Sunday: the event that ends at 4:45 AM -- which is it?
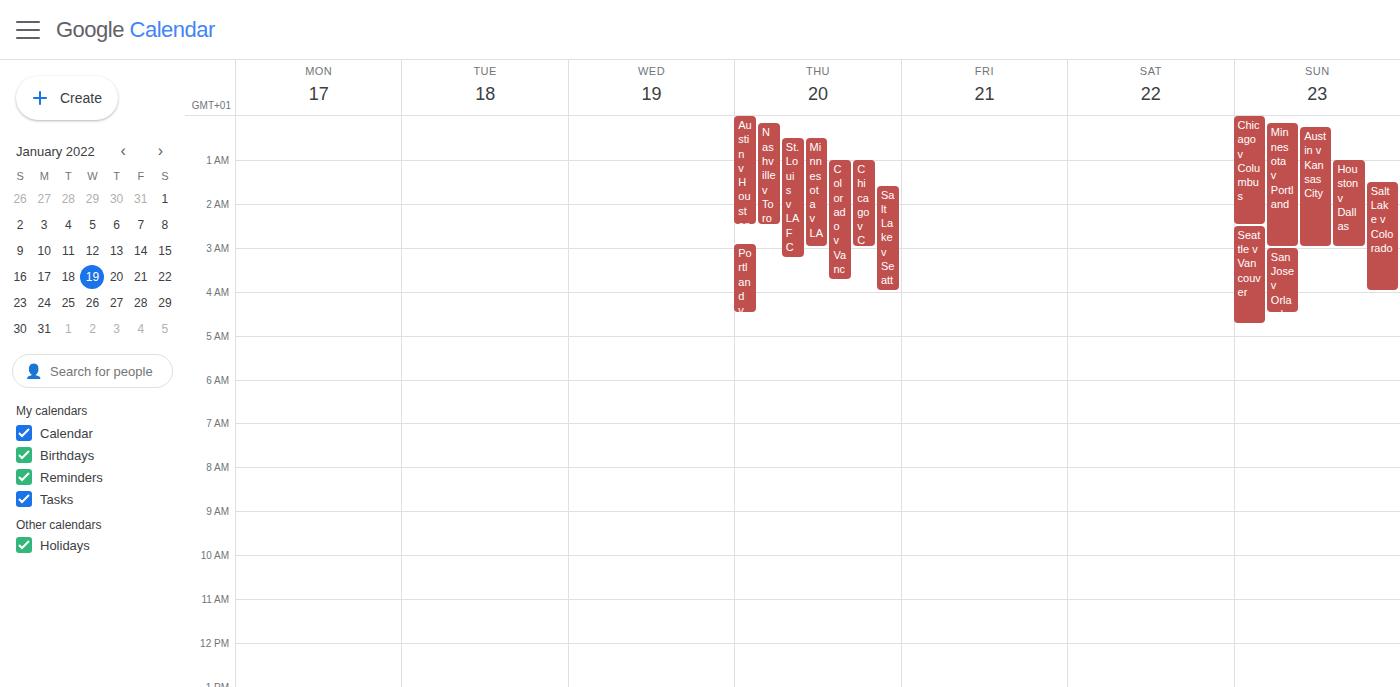
"Seattle v Vancouver"